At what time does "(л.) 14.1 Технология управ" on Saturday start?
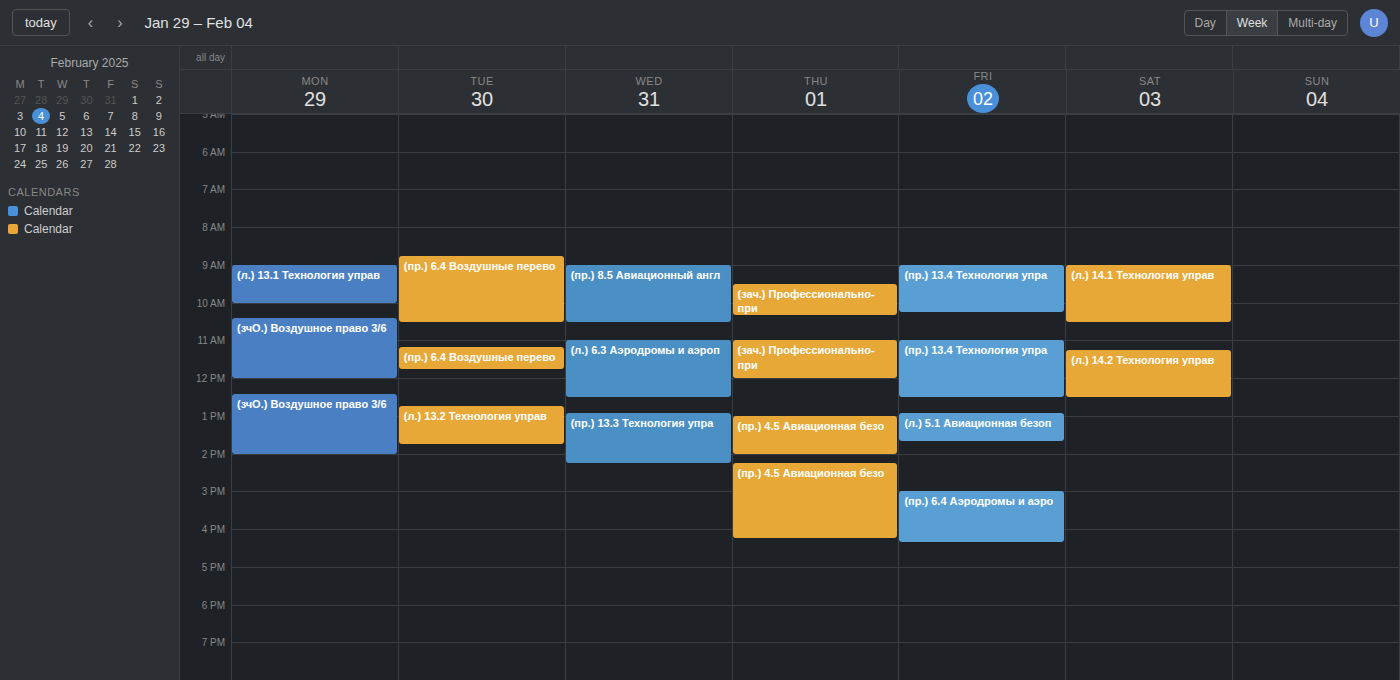
9:00 AM